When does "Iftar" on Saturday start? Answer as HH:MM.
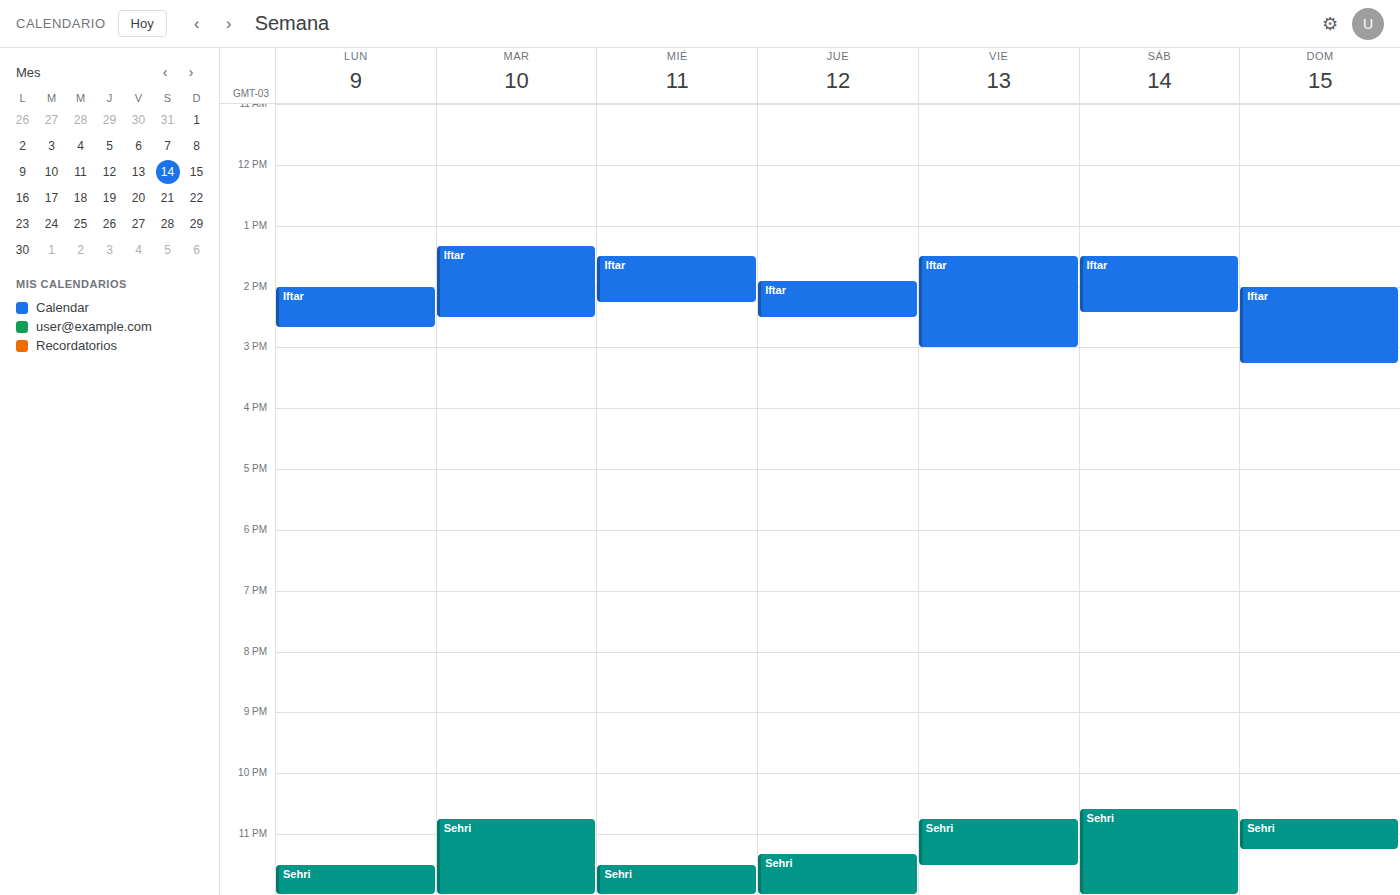
13:30